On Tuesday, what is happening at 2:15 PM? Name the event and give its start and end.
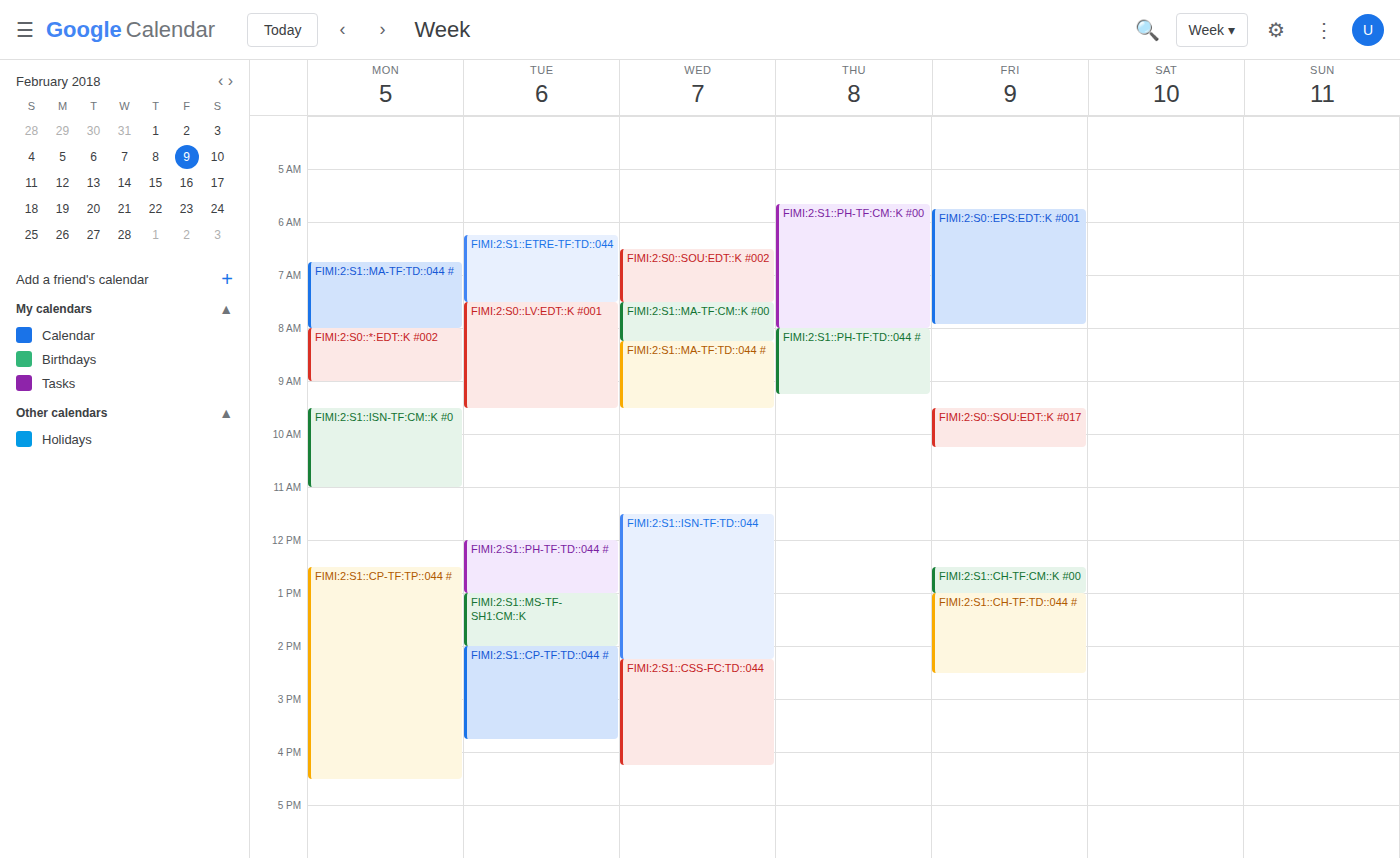
"FIMI:2:S1::CP-TF:TD::044 #", 2:00 PM to 3:45 PM